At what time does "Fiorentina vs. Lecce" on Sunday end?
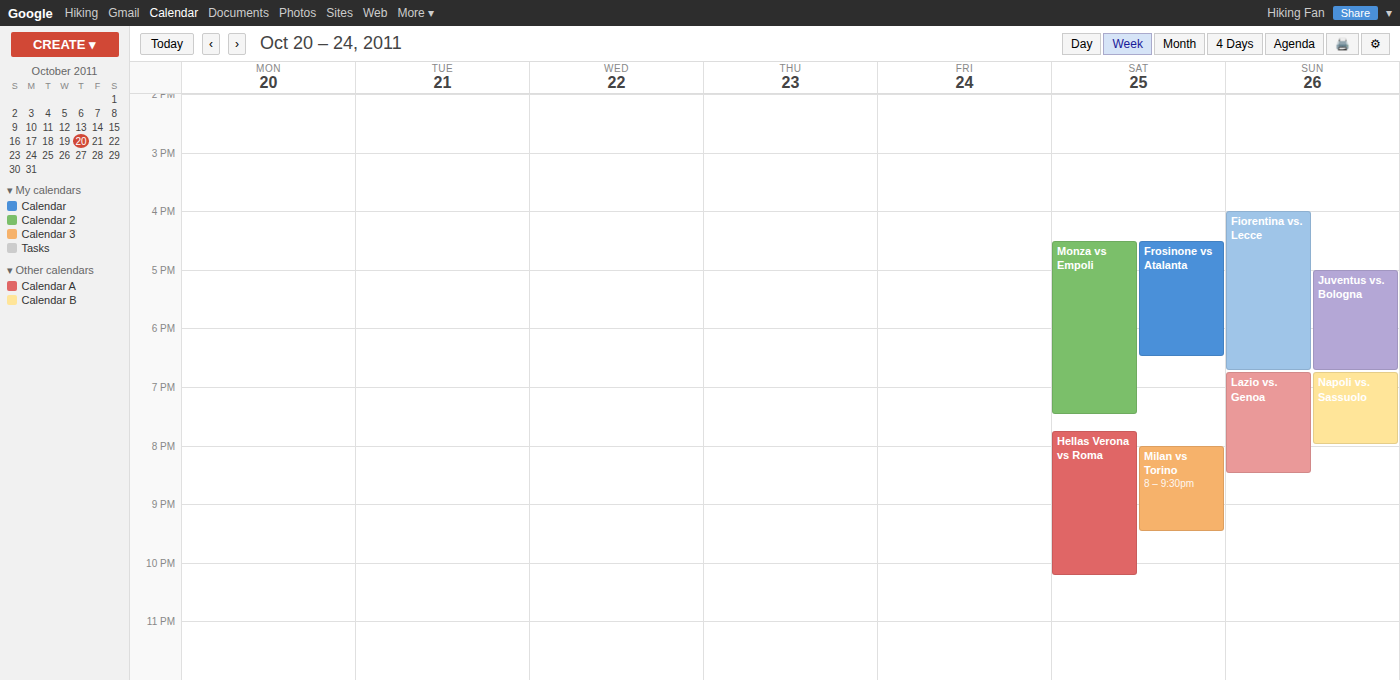
18:45